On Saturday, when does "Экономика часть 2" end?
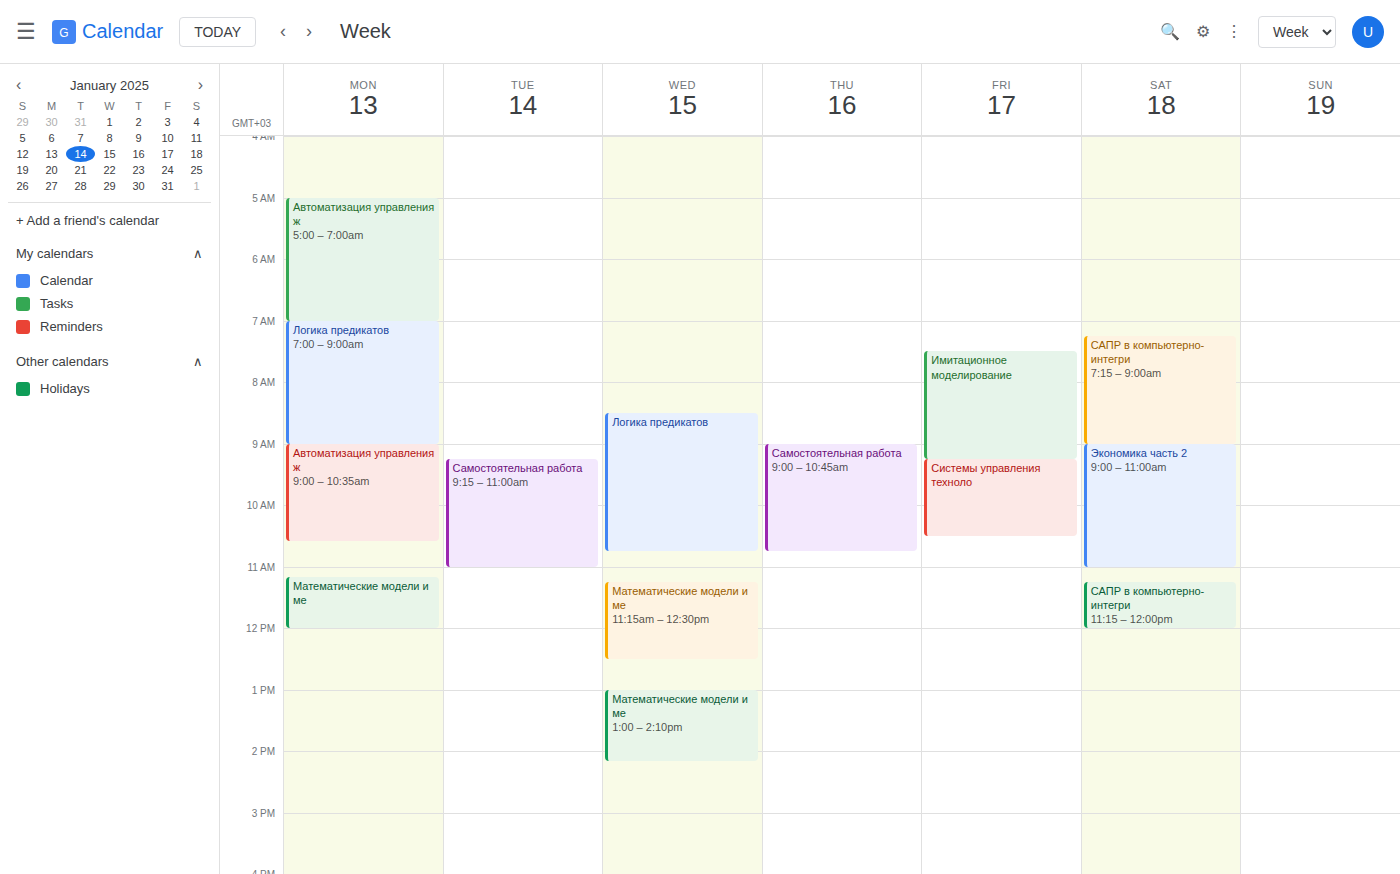
11:00 AM